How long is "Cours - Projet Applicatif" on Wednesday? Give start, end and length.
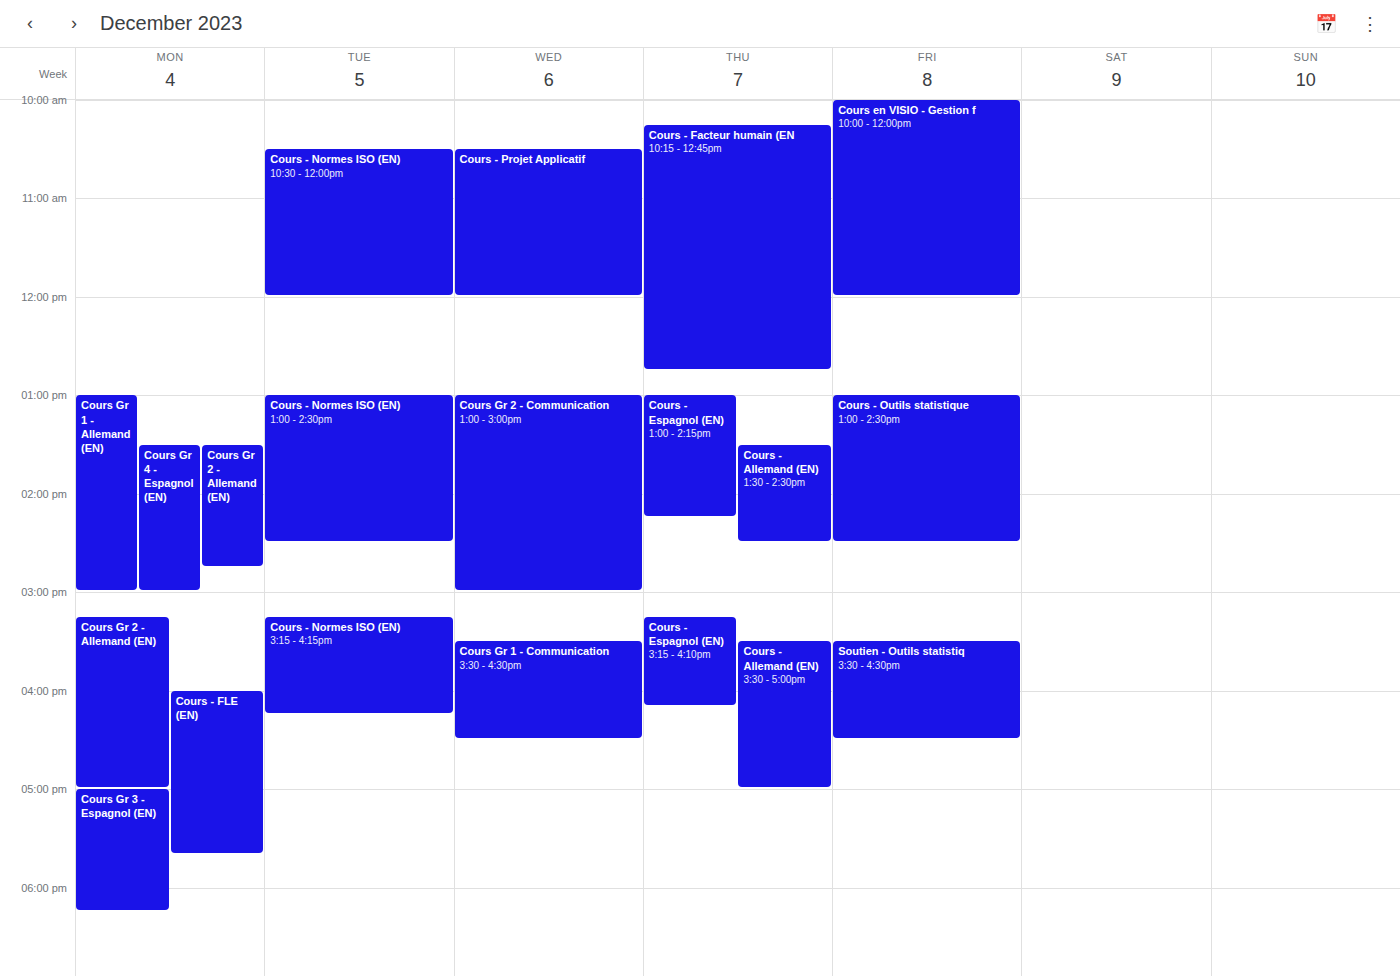
10:30 AM to 12:00 PM, 1 hour 30 minutes